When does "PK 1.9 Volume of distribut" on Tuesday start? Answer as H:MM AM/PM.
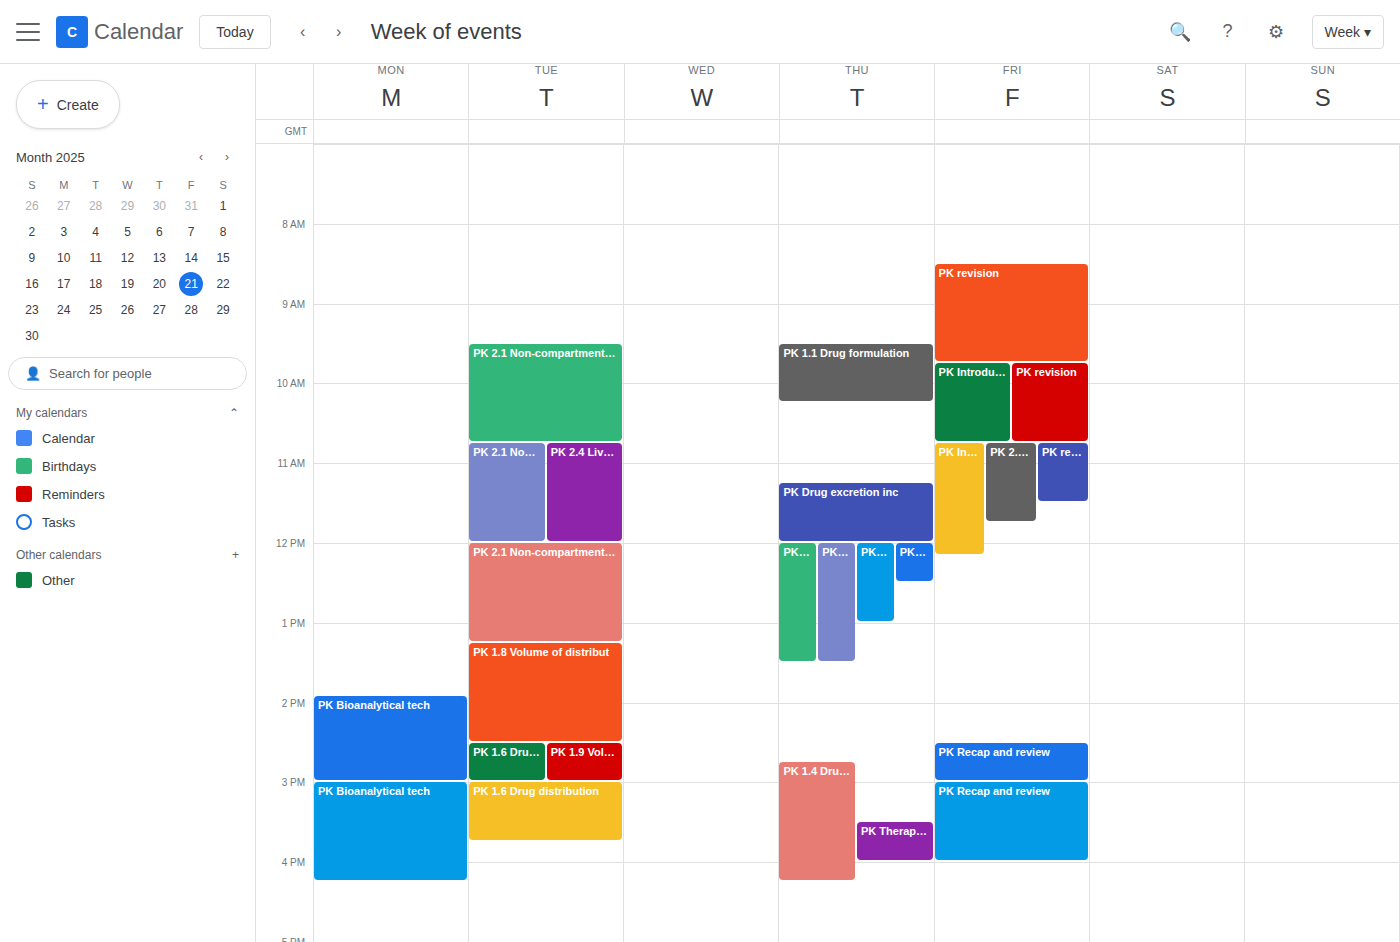
2:30 PM